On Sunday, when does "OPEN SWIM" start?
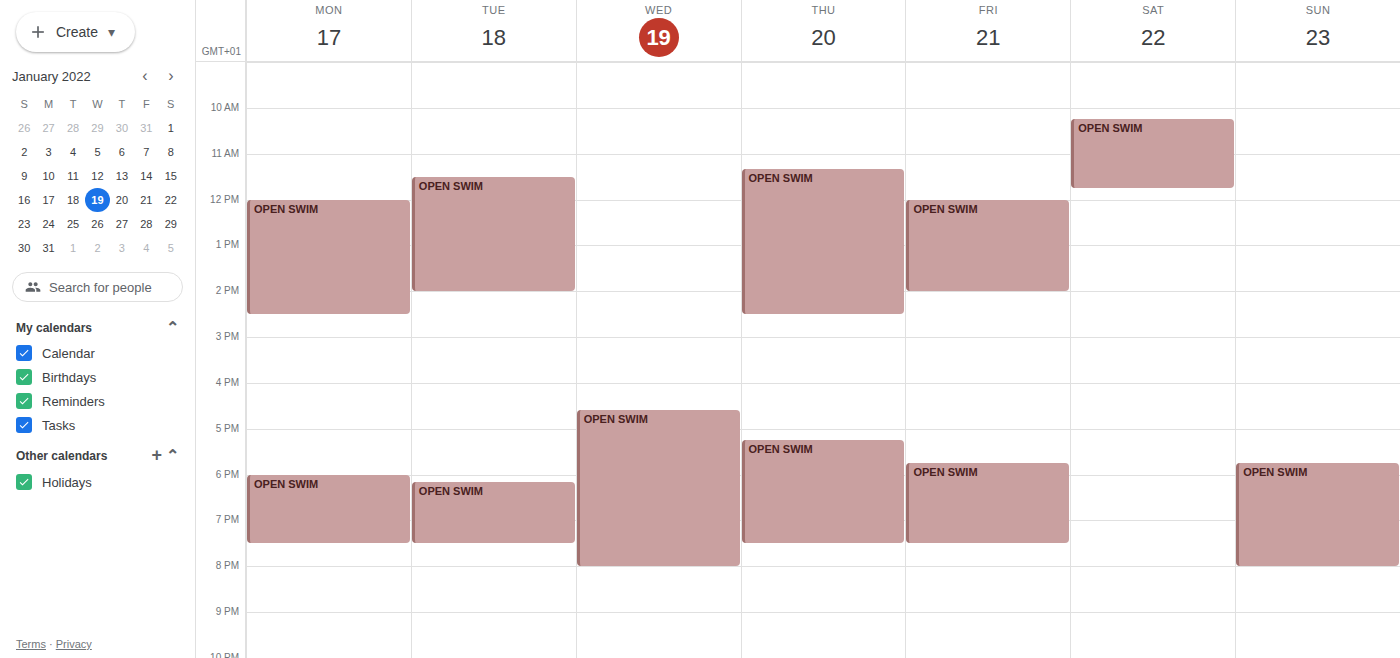
5:45 PM